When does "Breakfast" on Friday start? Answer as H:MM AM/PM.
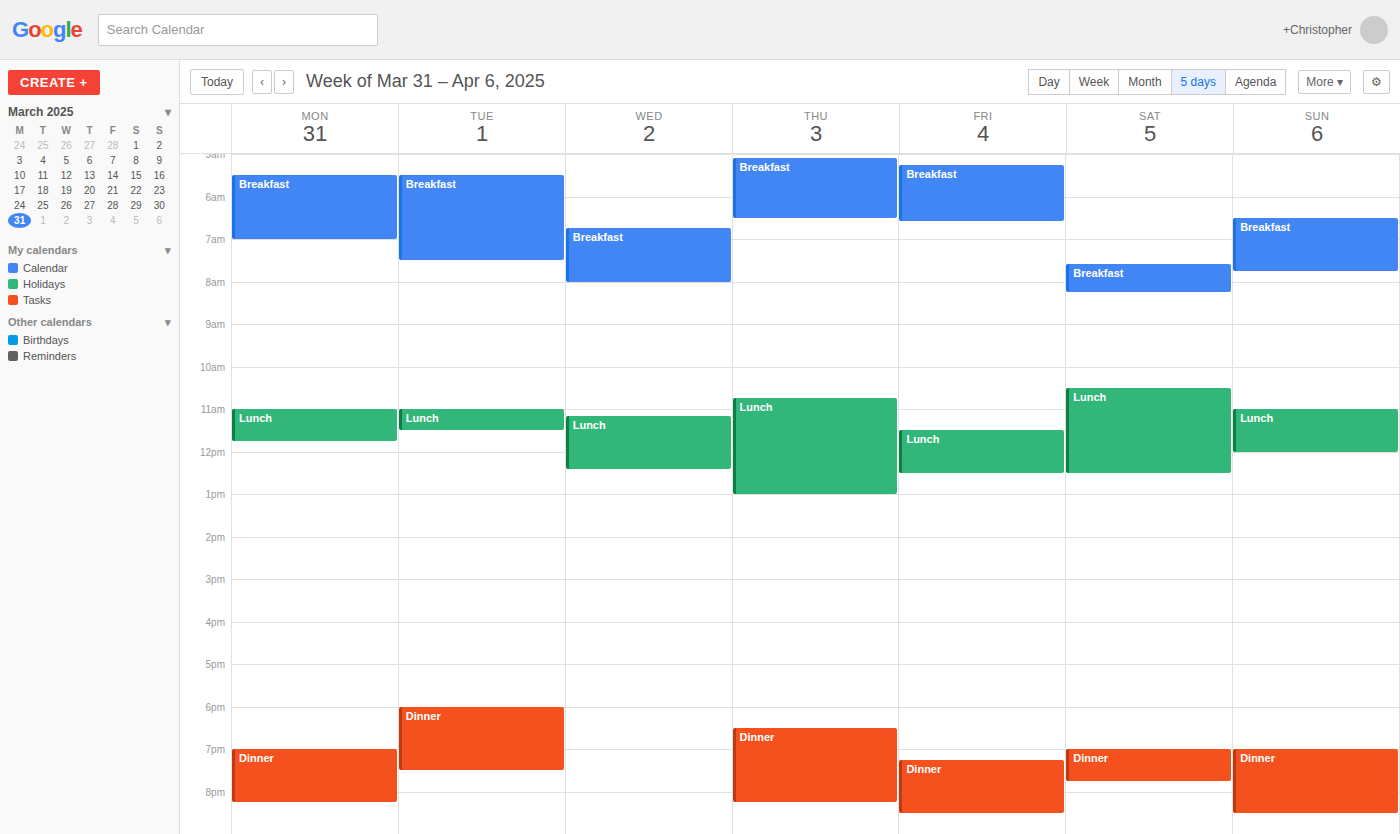
5:15 AM